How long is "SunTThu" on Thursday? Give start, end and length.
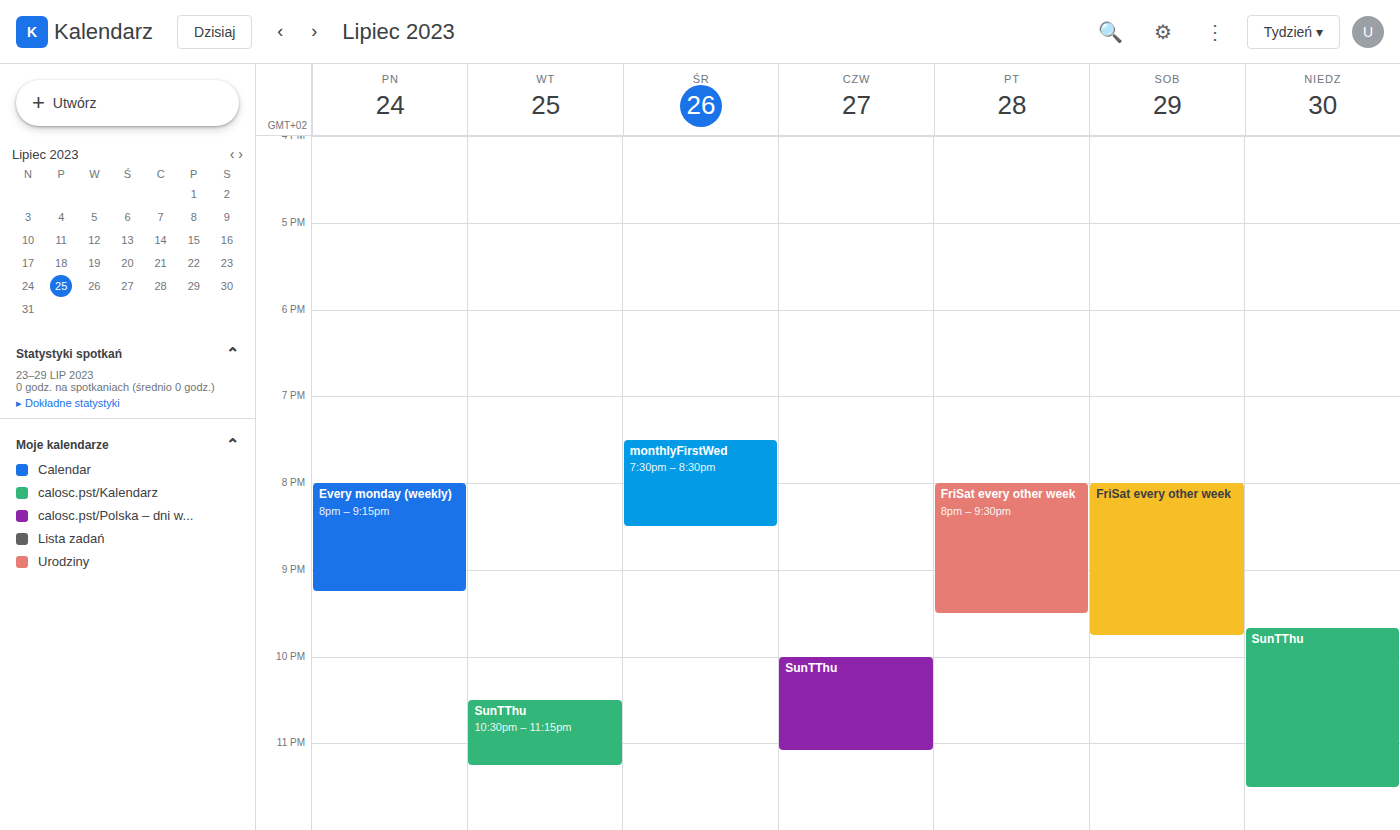
10:00 PM to 11:05 PM, 1 hour 5 minutes